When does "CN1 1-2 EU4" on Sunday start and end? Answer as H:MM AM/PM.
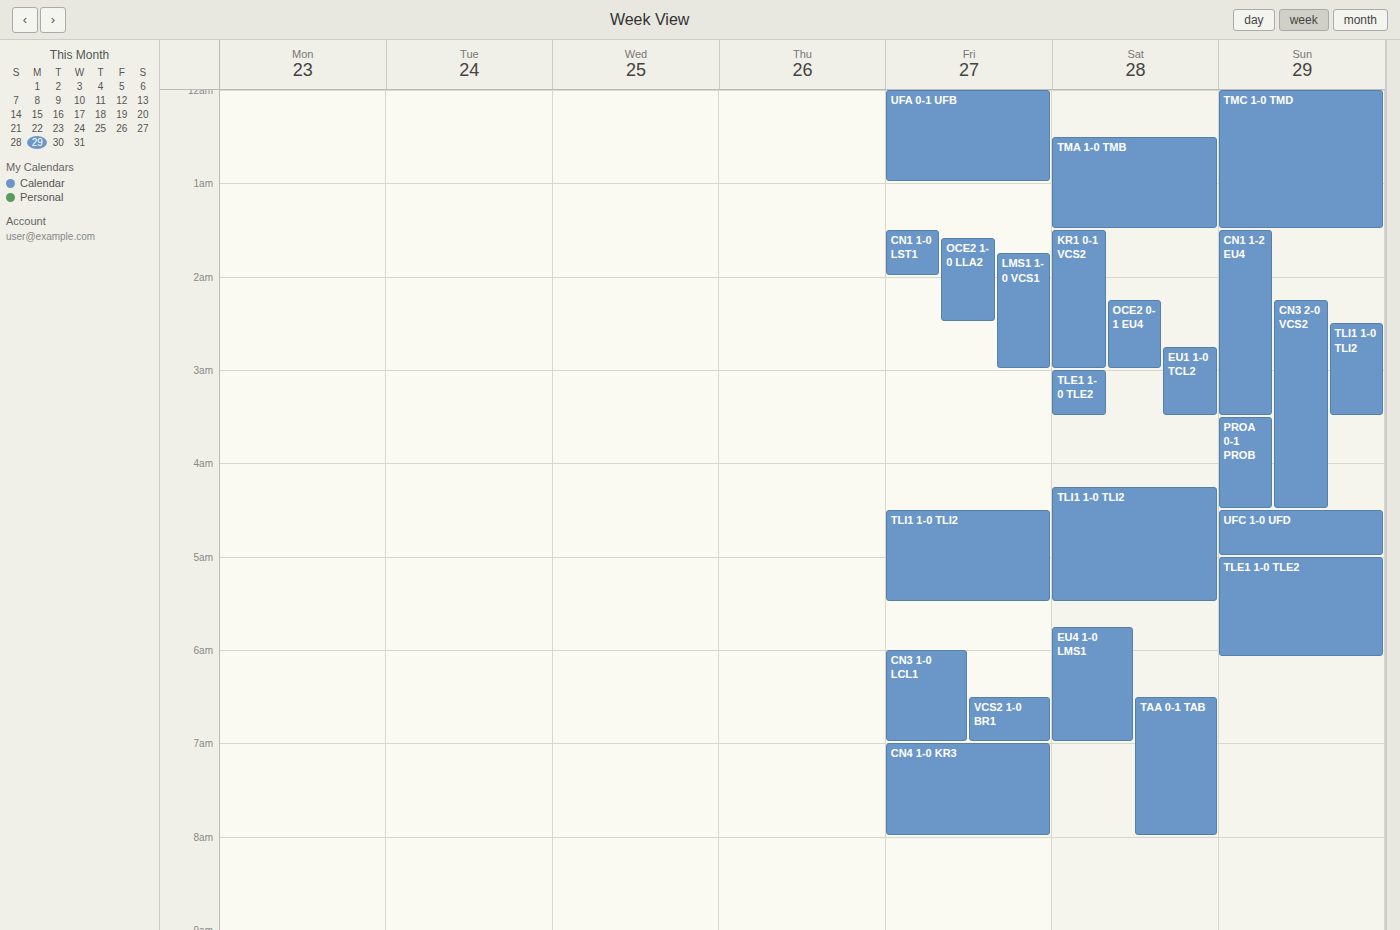
1:30 AM to 3:30 AM